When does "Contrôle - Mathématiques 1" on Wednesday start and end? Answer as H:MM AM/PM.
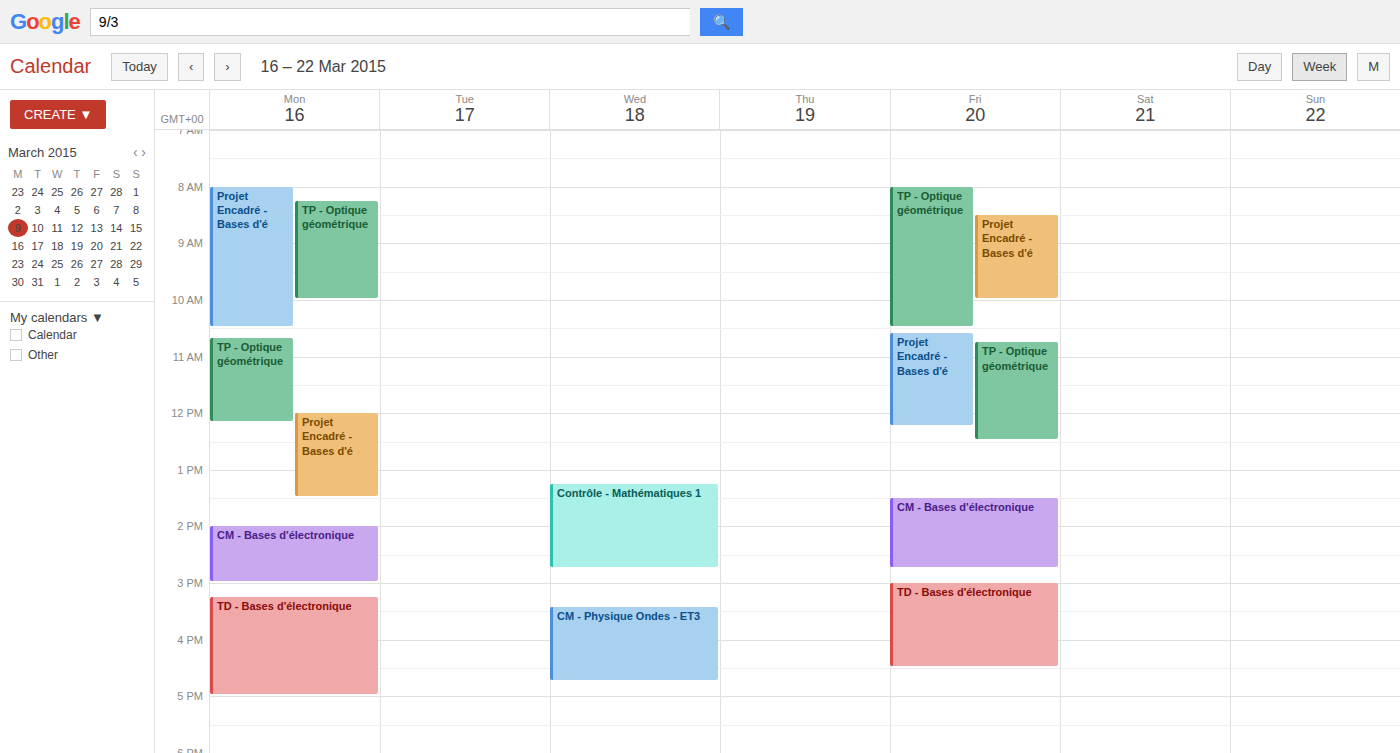
1:15 PM to 2:45 PM